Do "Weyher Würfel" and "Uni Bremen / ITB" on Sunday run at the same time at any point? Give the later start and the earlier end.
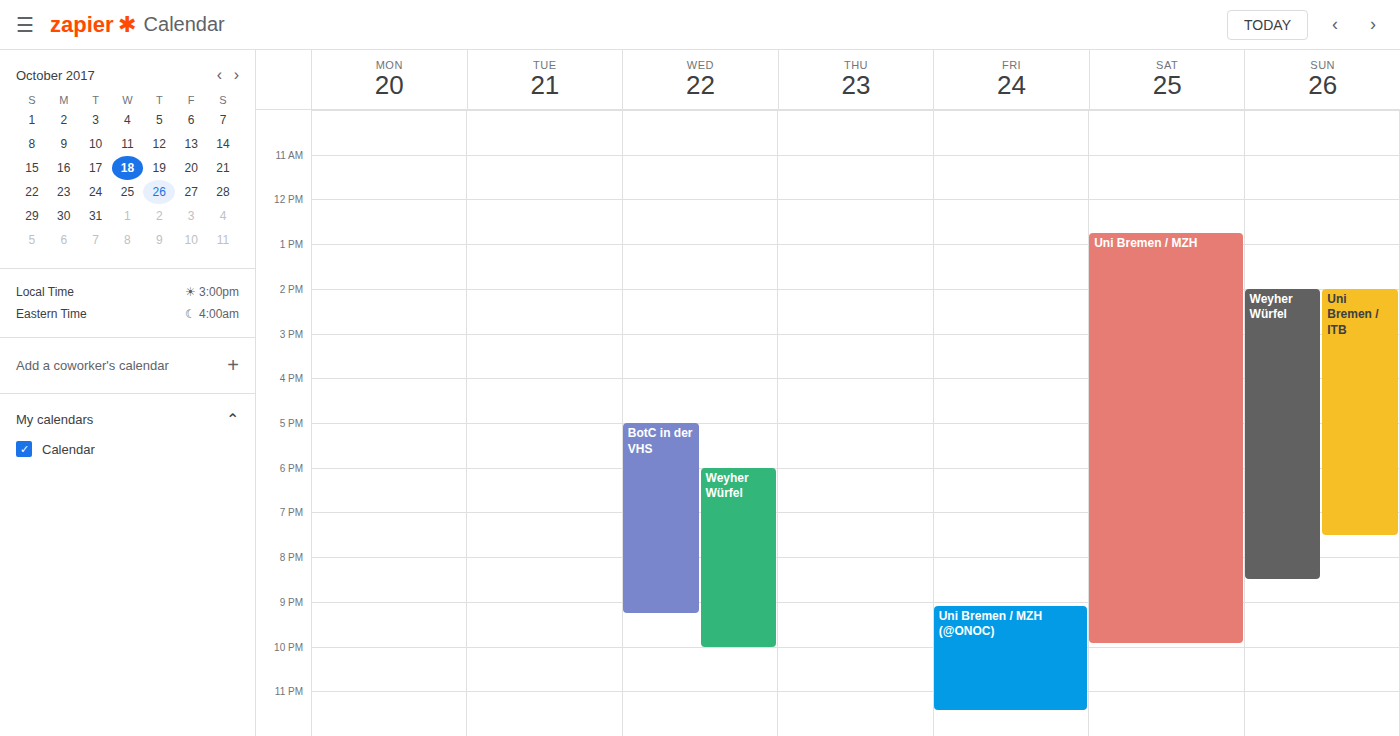
"Uni Bremen / ITB" runs 14:00 to 19:30, inside "Weyher Würfel" -- they overlap.